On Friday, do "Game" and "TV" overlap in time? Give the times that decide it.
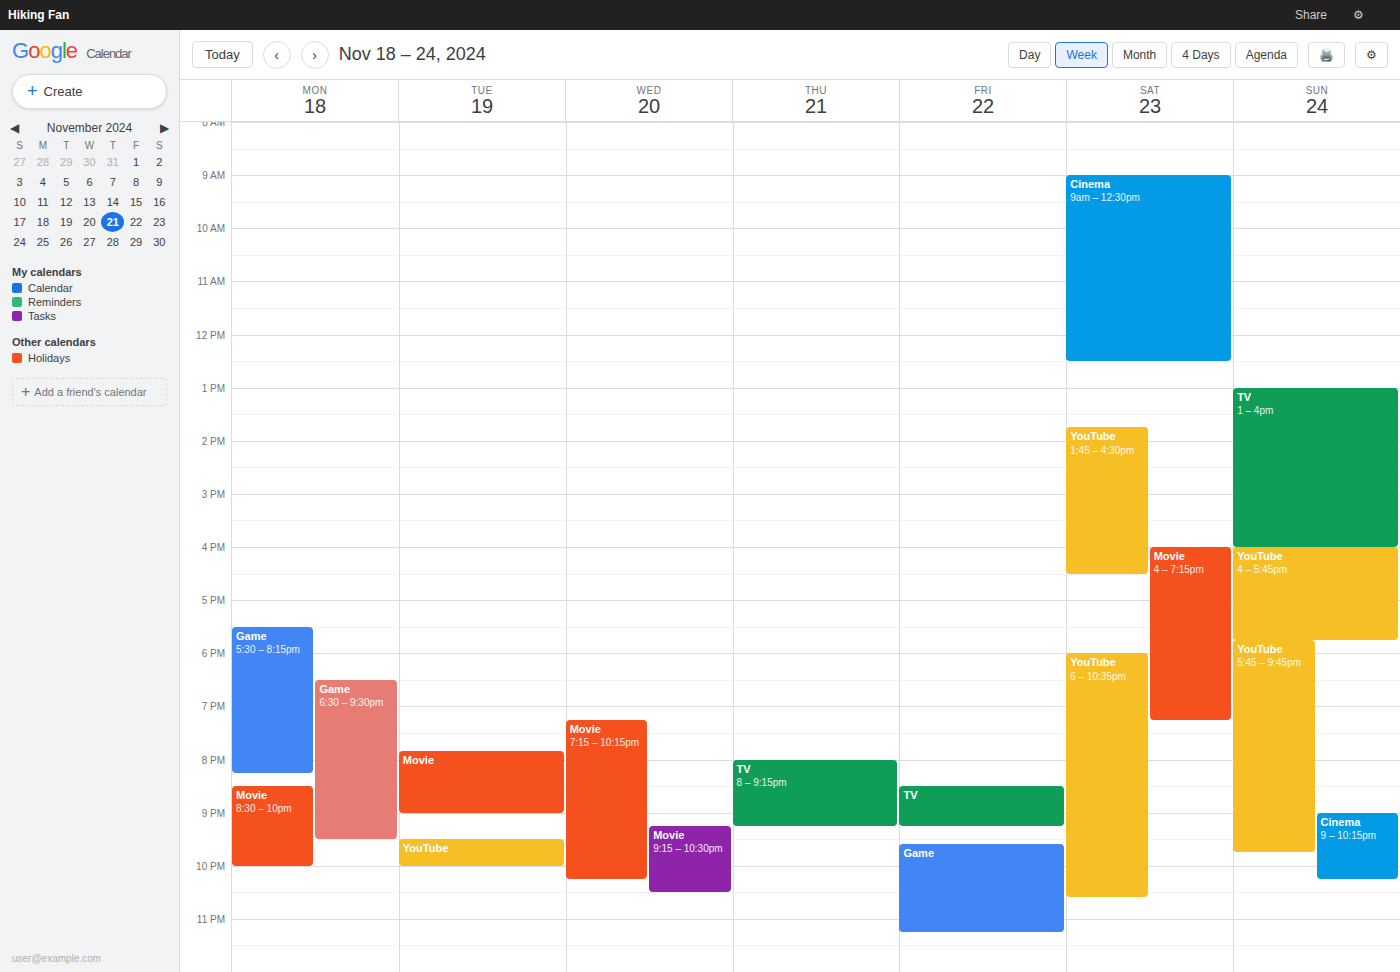
"TV" ends at 21:15 and "Game" starts at 21:35 -- no overlap.